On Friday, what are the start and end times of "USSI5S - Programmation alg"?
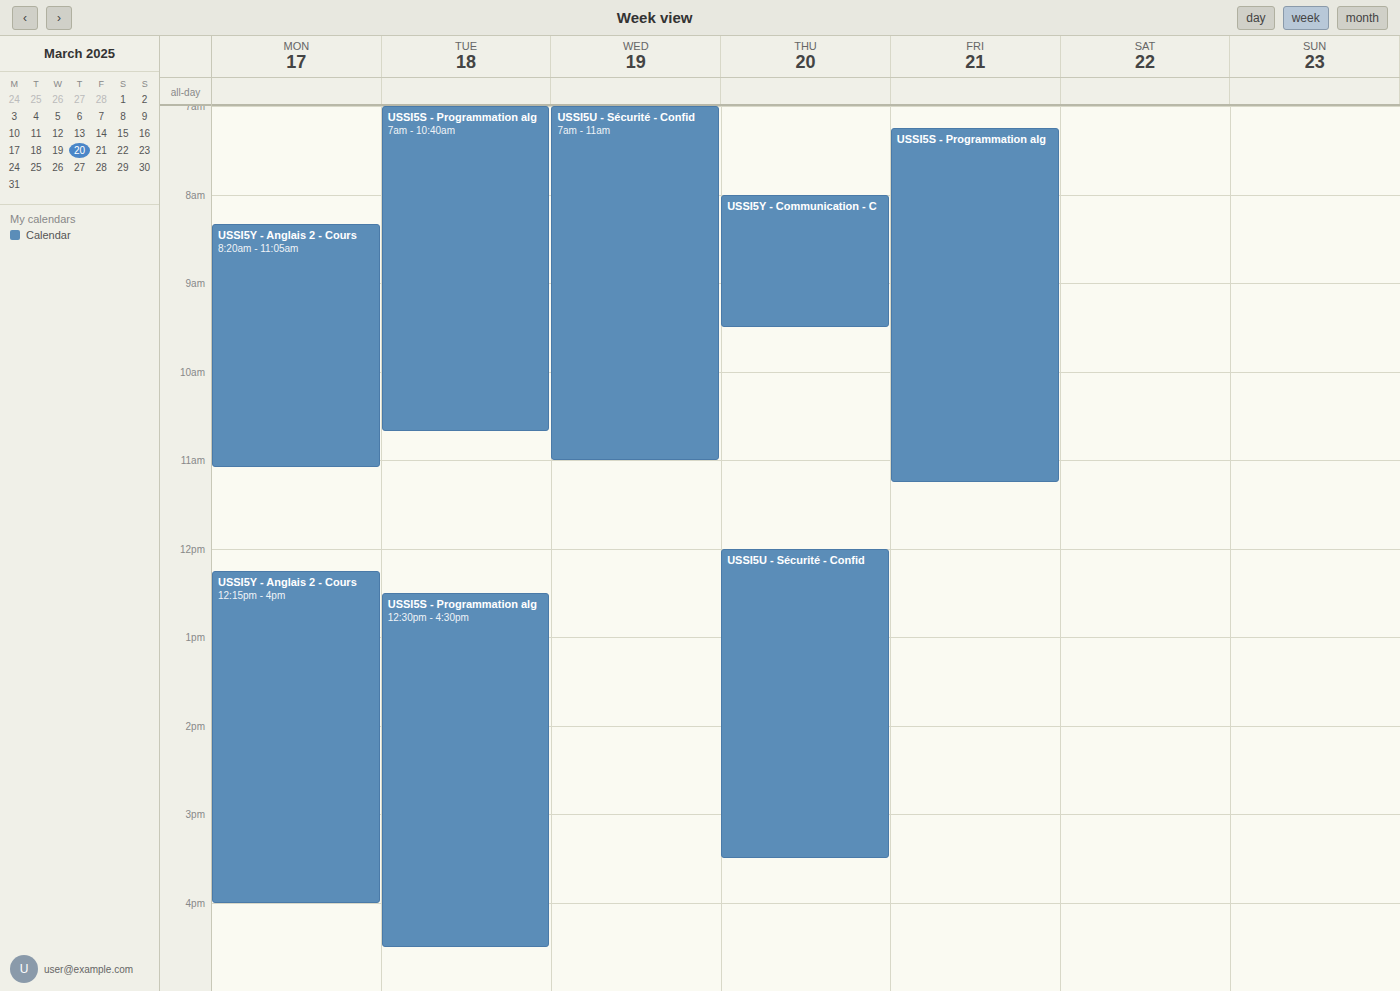
07:15 to 11:15